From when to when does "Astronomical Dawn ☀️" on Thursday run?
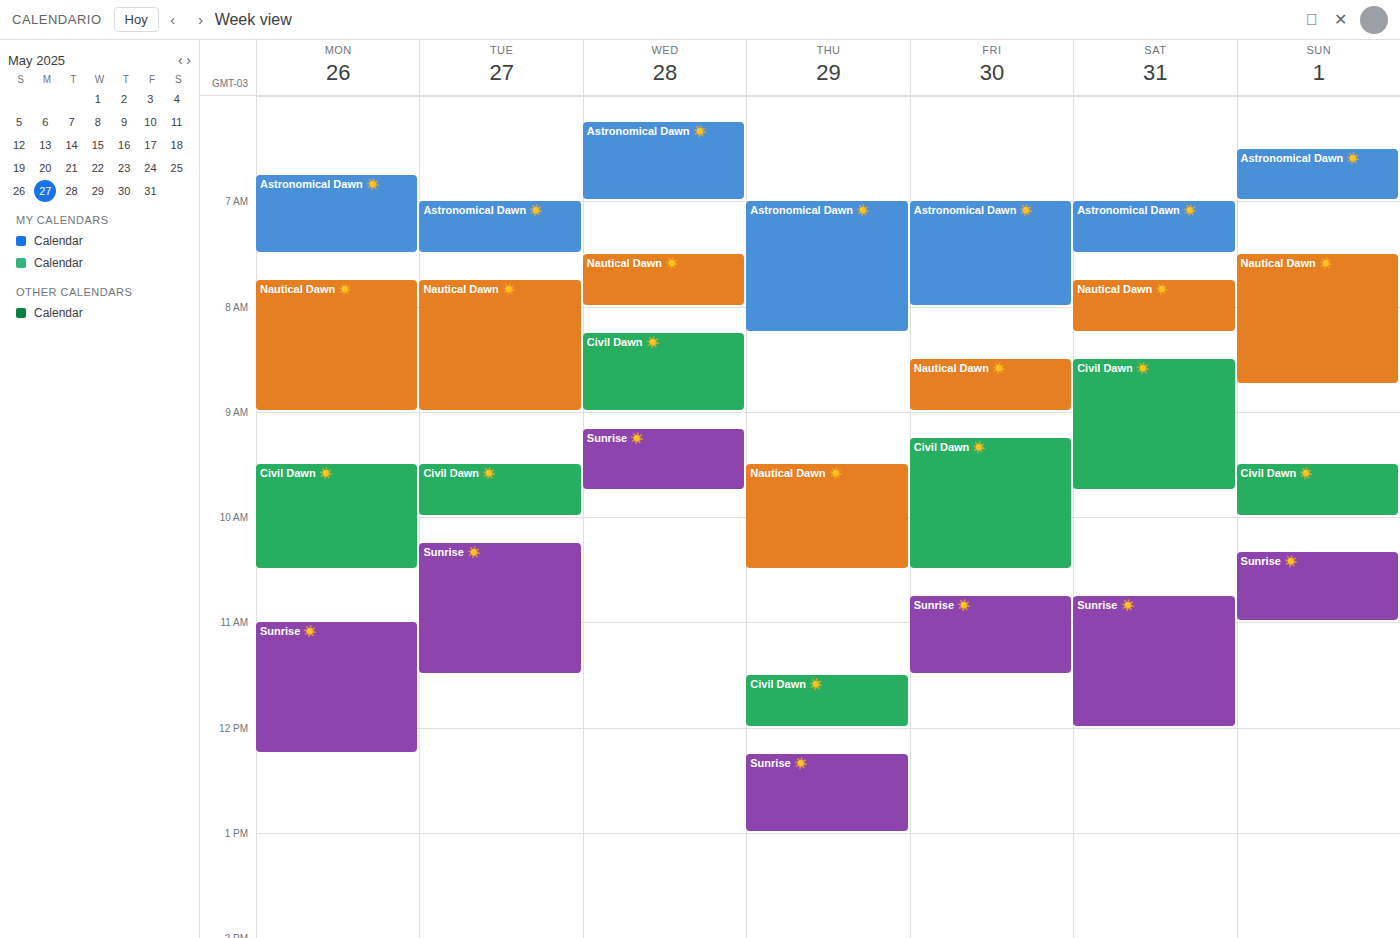
07:00 to 08:15